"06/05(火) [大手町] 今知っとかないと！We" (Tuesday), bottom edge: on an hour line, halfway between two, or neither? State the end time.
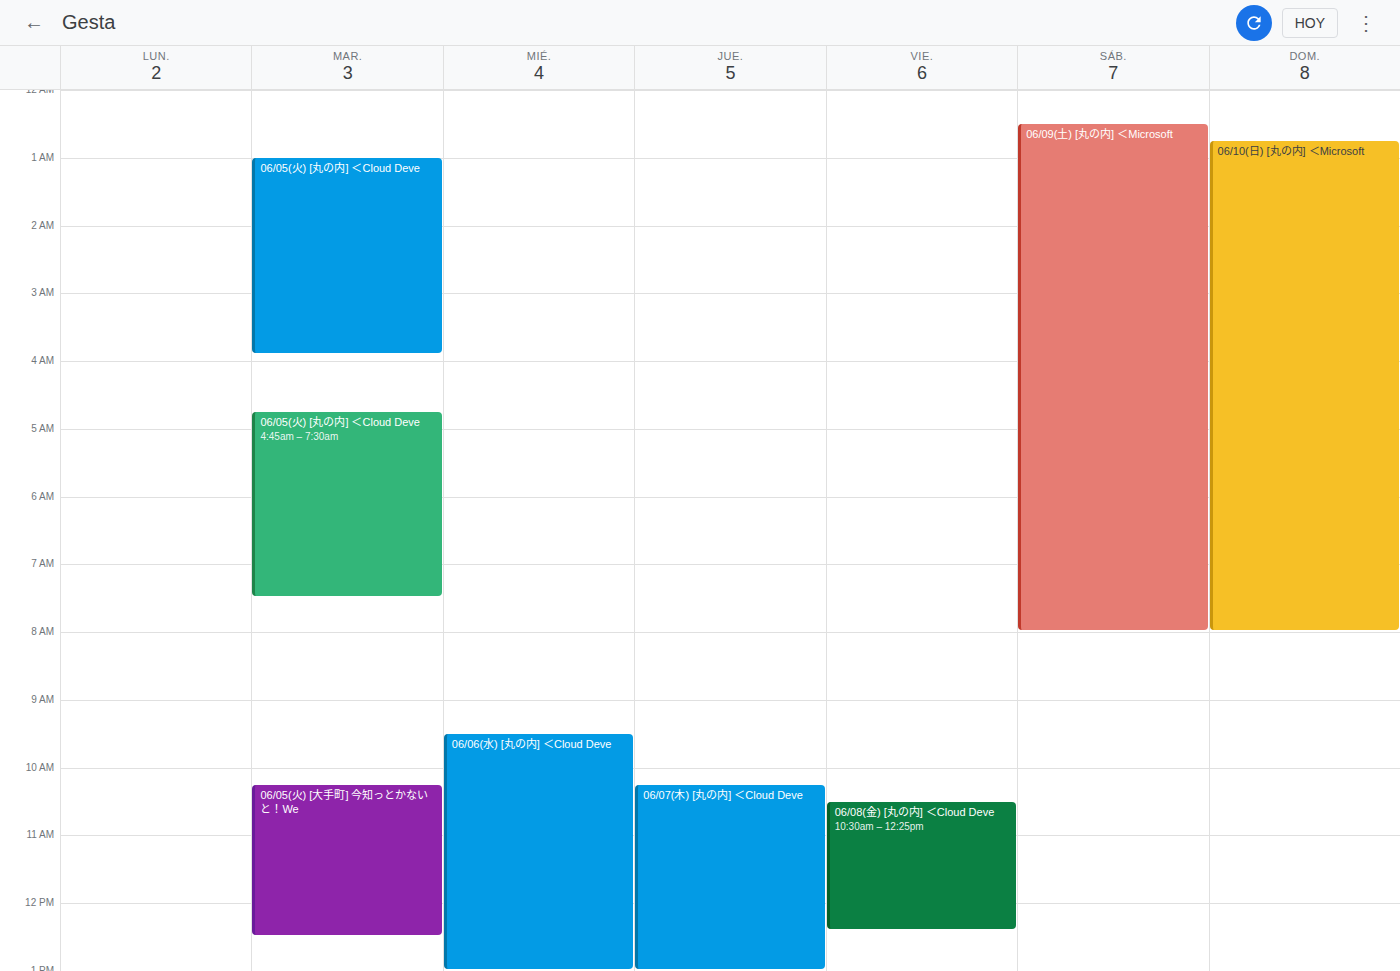
12:30 PM -- halfway between the 12 PM and 1 PM lines.